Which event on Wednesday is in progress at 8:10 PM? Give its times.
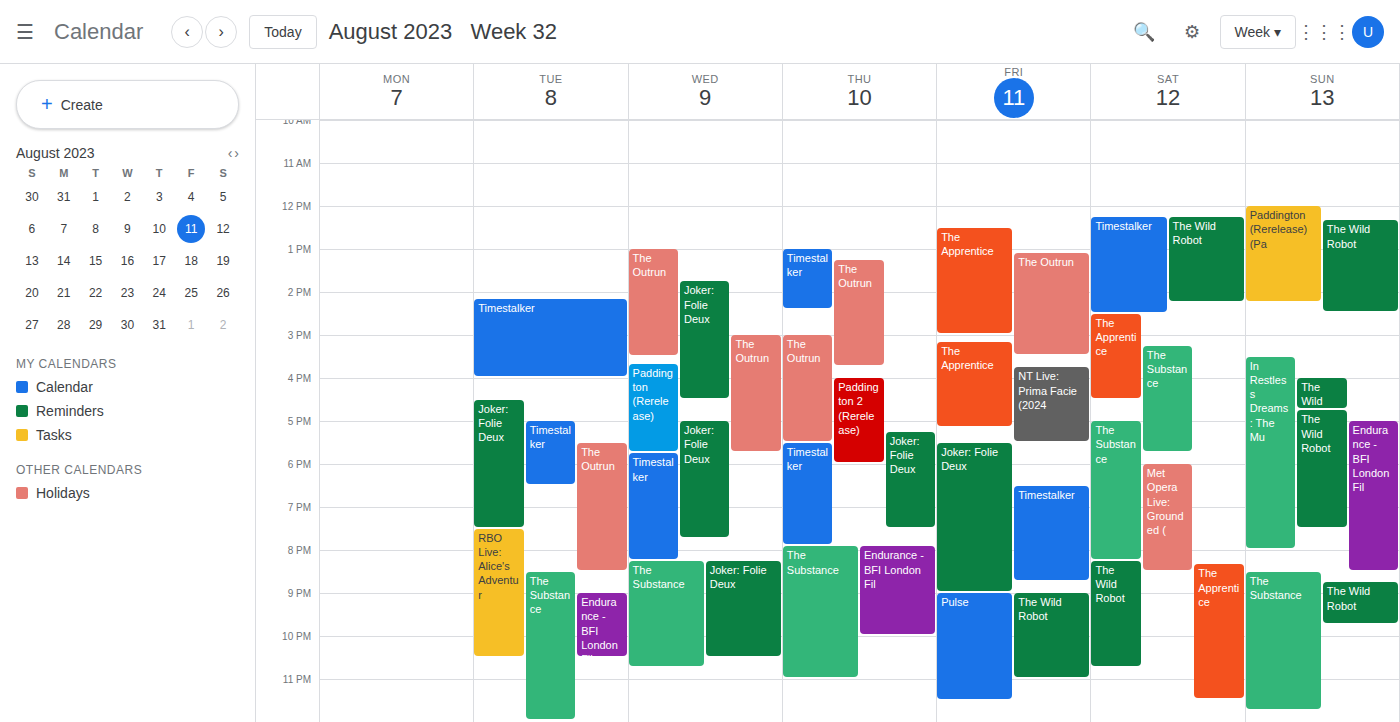
"Timestalker", 5:45 PM to 8:15 PM